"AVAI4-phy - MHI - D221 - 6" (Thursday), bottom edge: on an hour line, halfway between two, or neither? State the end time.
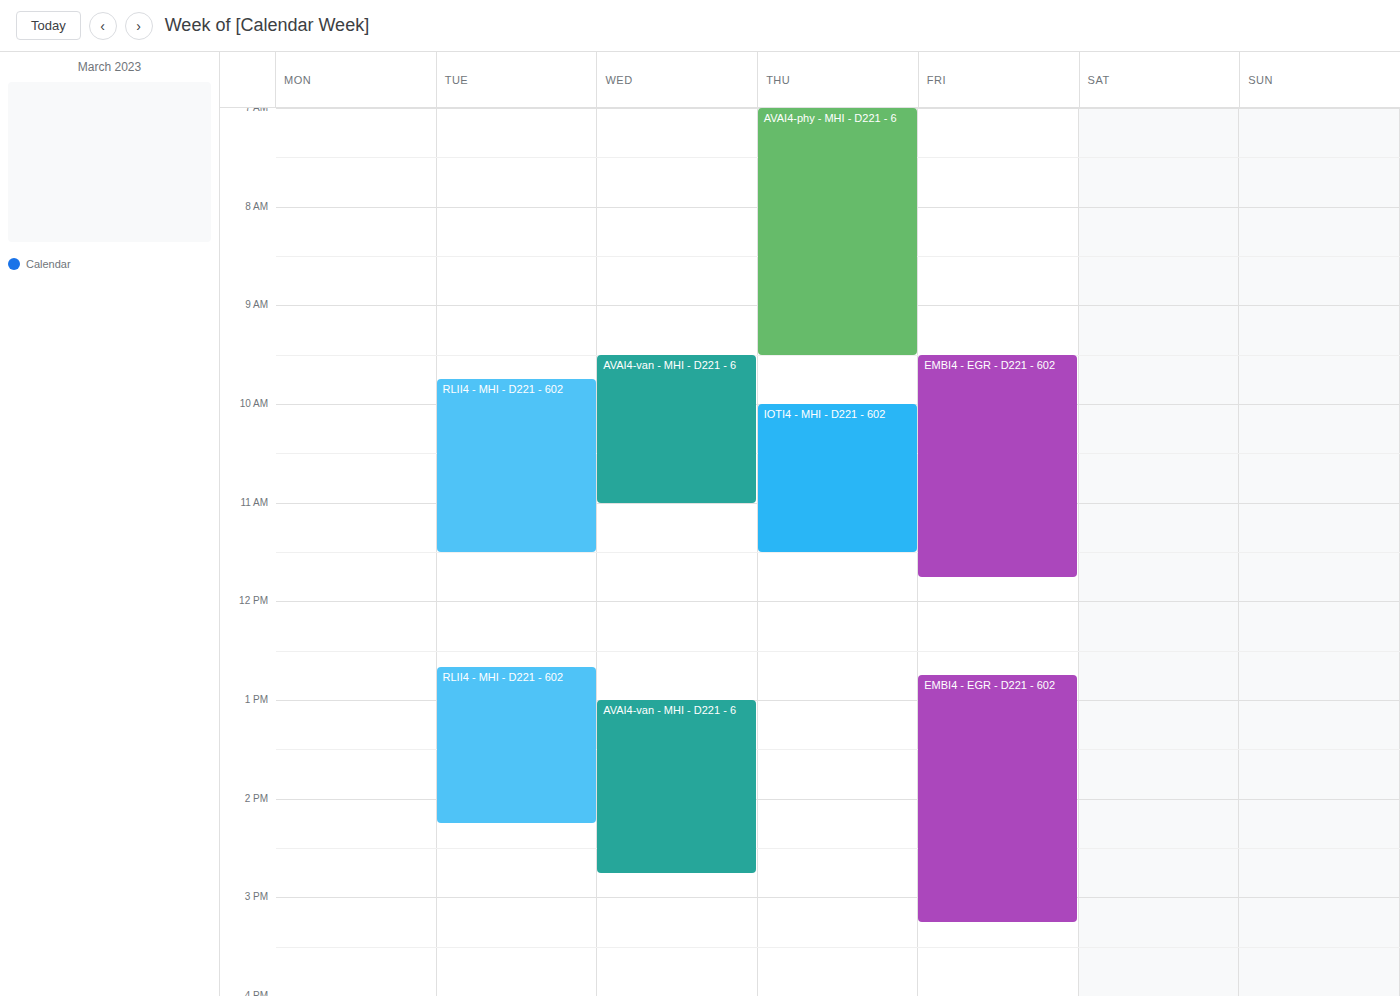
9:30 AM -- halfway between the 9 AM and 10 AM lines.